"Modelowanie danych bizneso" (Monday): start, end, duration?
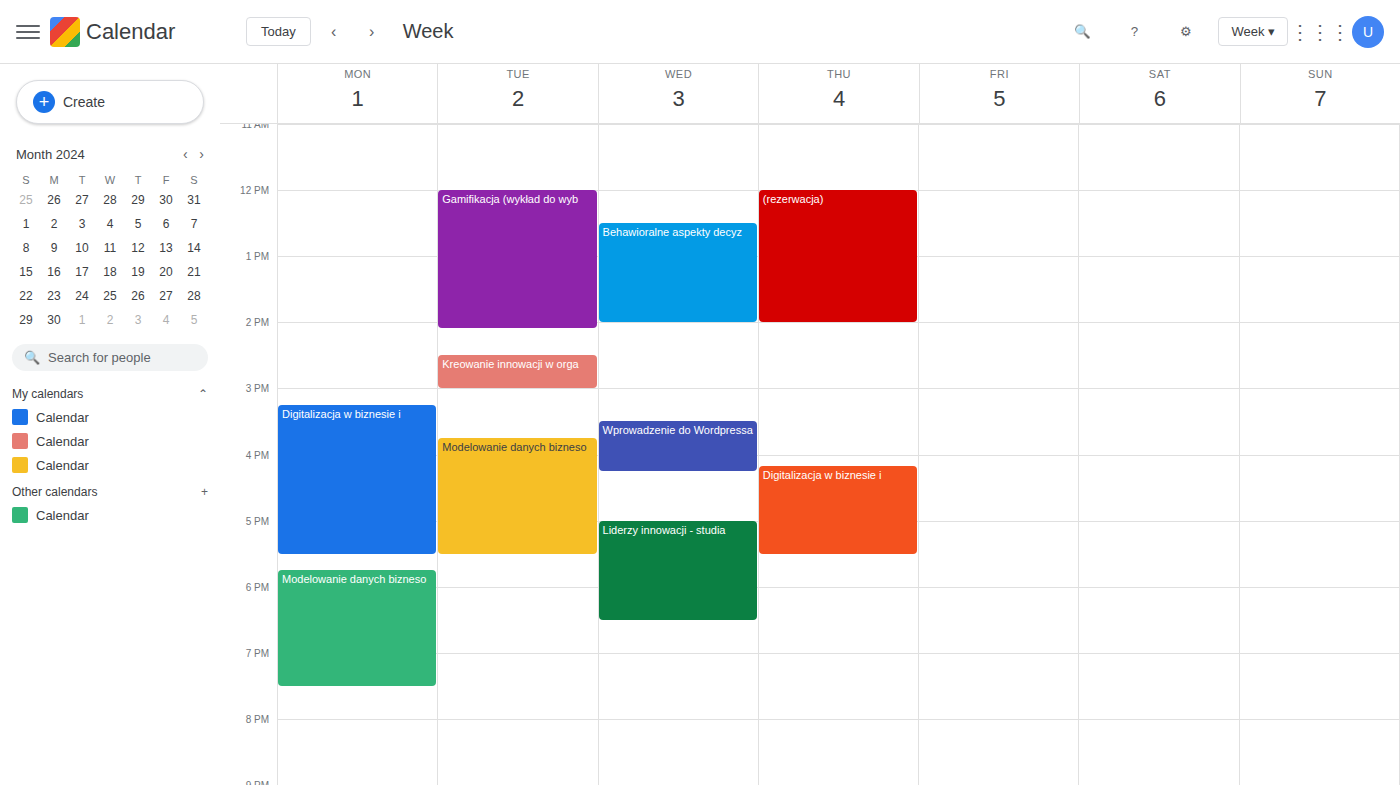
5:45 PM to 7:30 PM, 1 hour 45 minutes